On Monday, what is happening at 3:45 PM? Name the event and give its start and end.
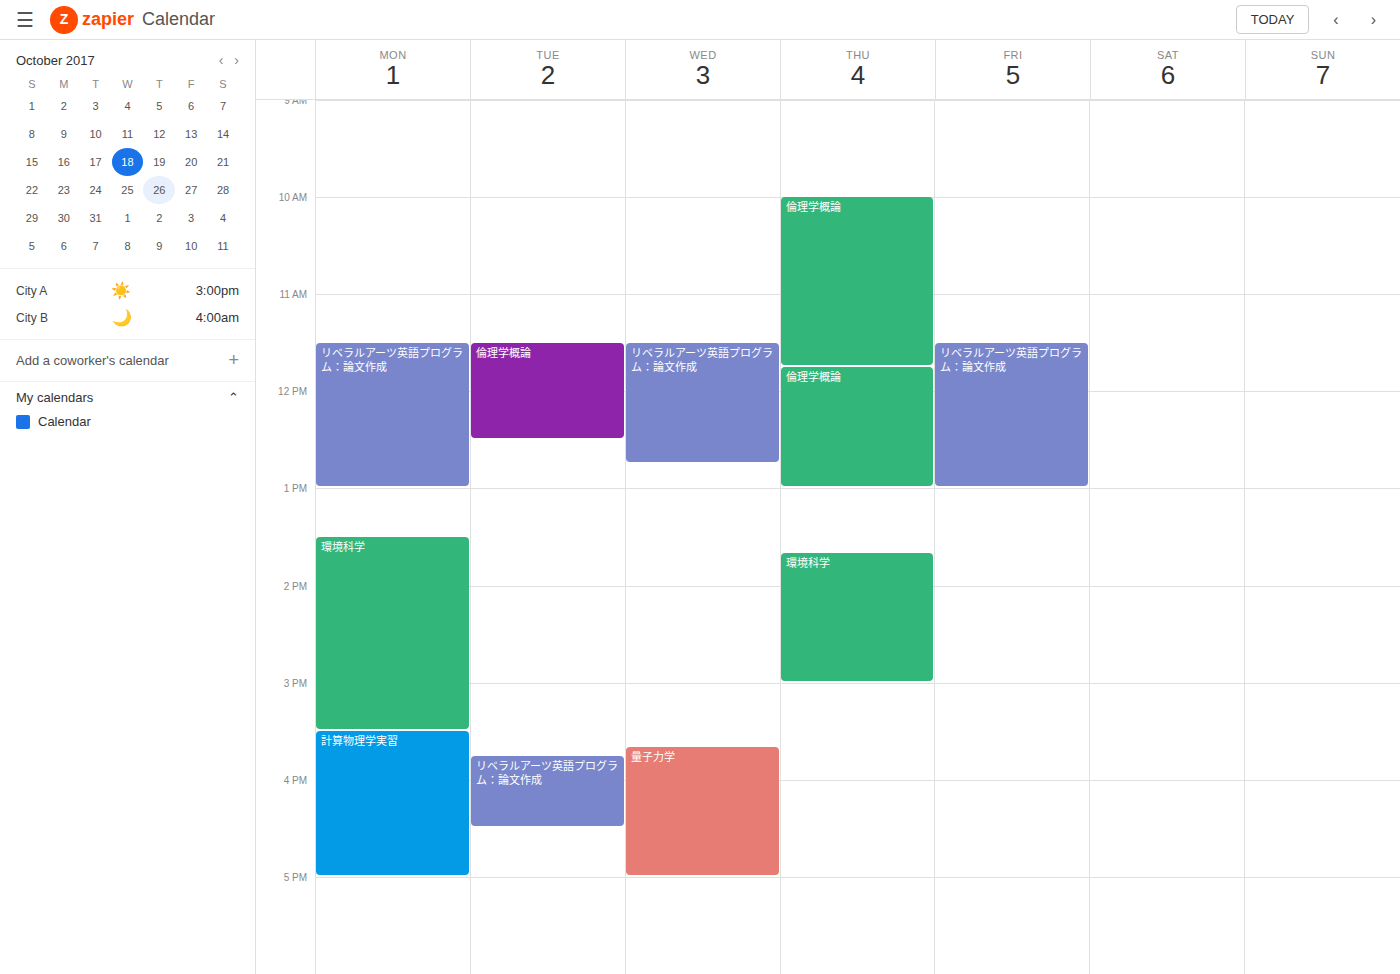
"計算物理学実習", 3:30 PM to 5:00 PM